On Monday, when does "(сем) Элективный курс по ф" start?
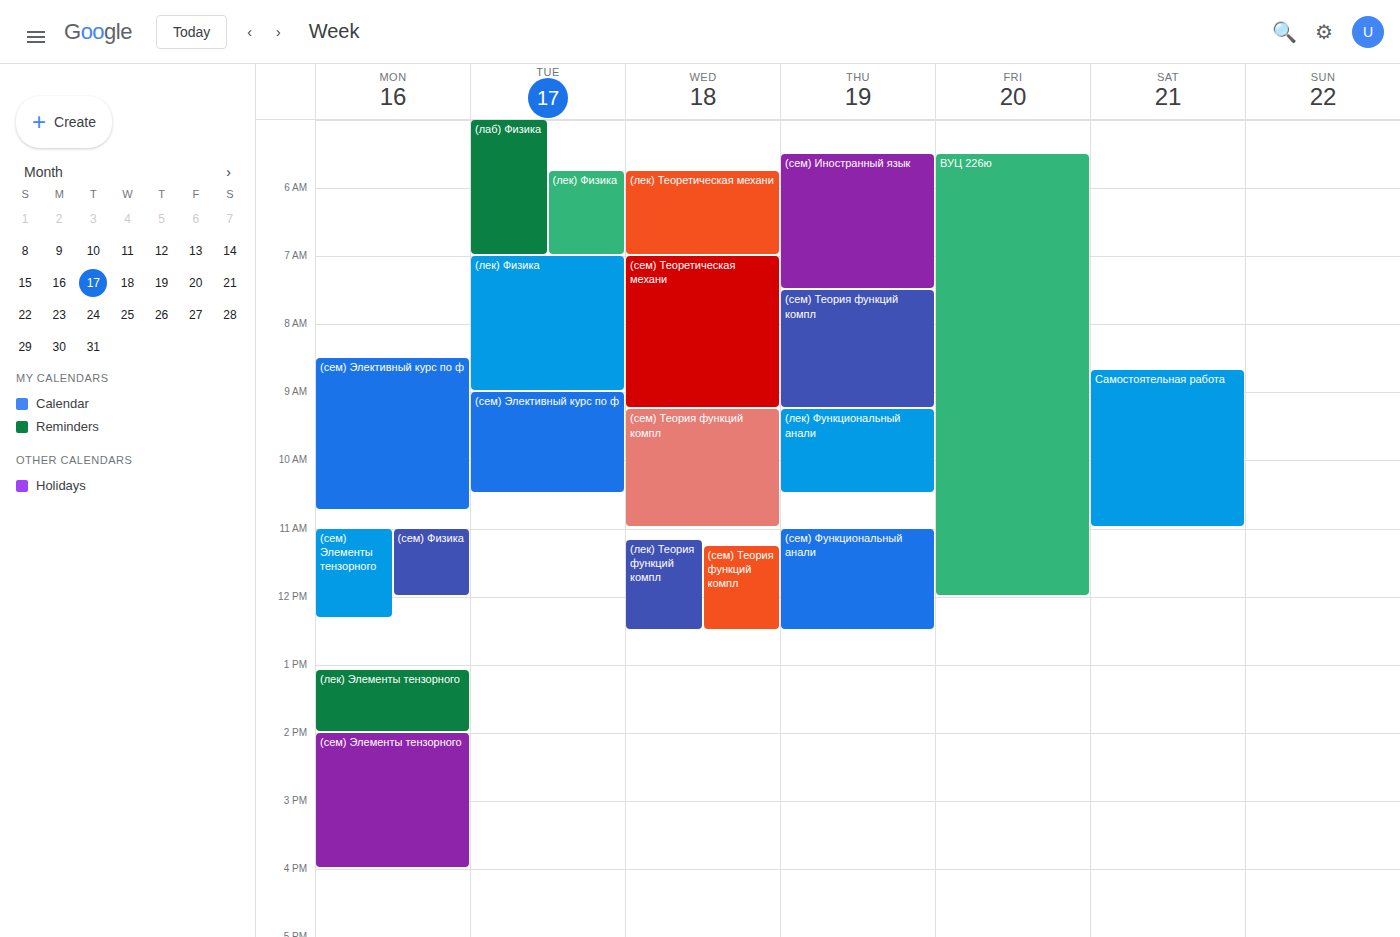
8:30 AM